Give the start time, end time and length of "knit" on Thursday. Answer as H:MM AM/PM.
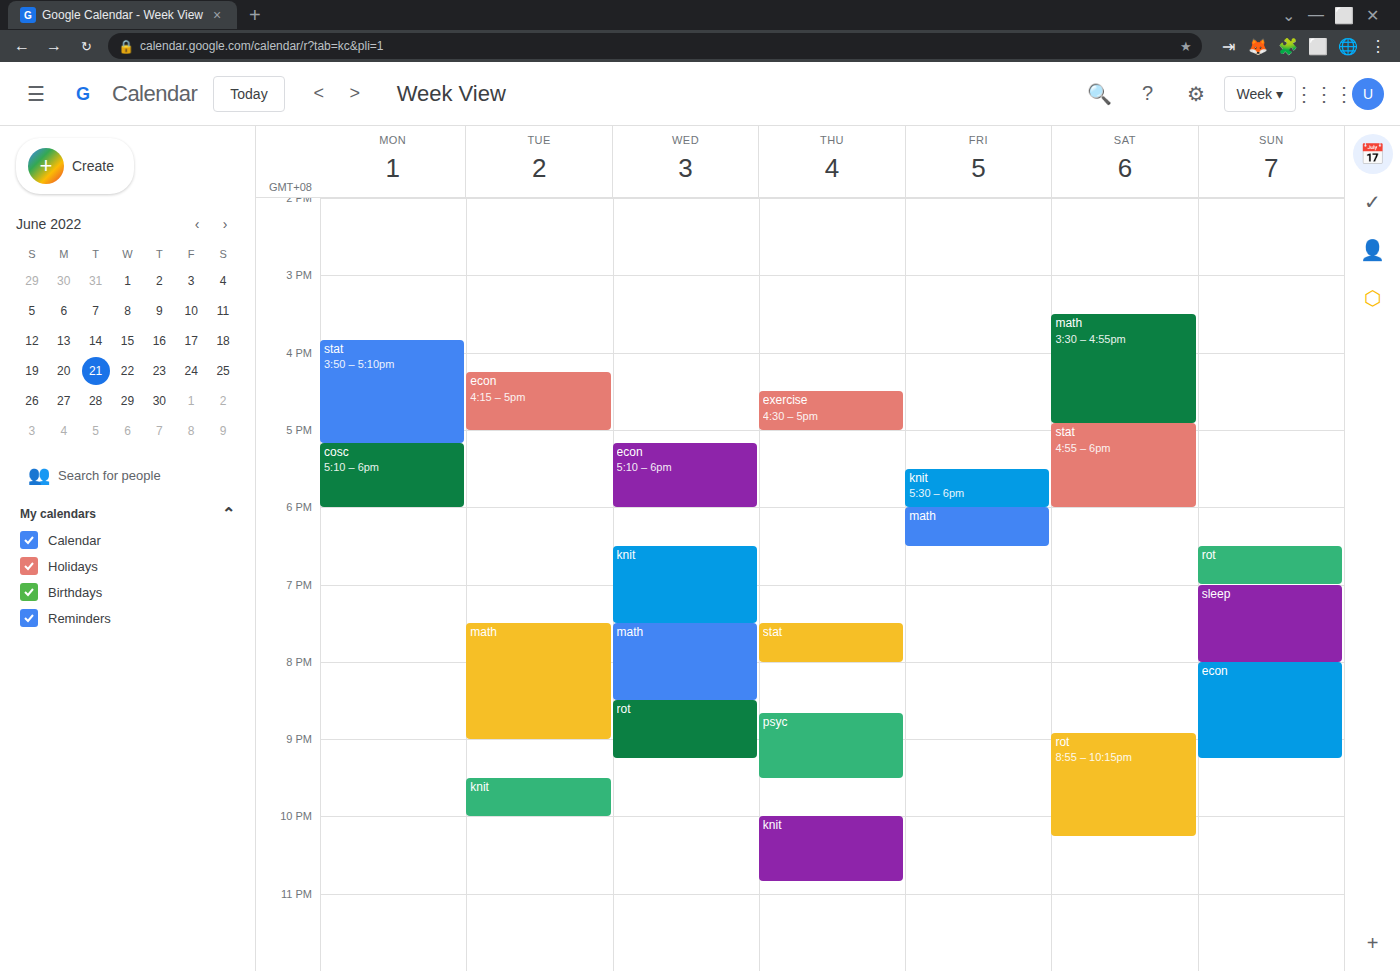
10:00 PM to 10:50 PM, 50 minutes